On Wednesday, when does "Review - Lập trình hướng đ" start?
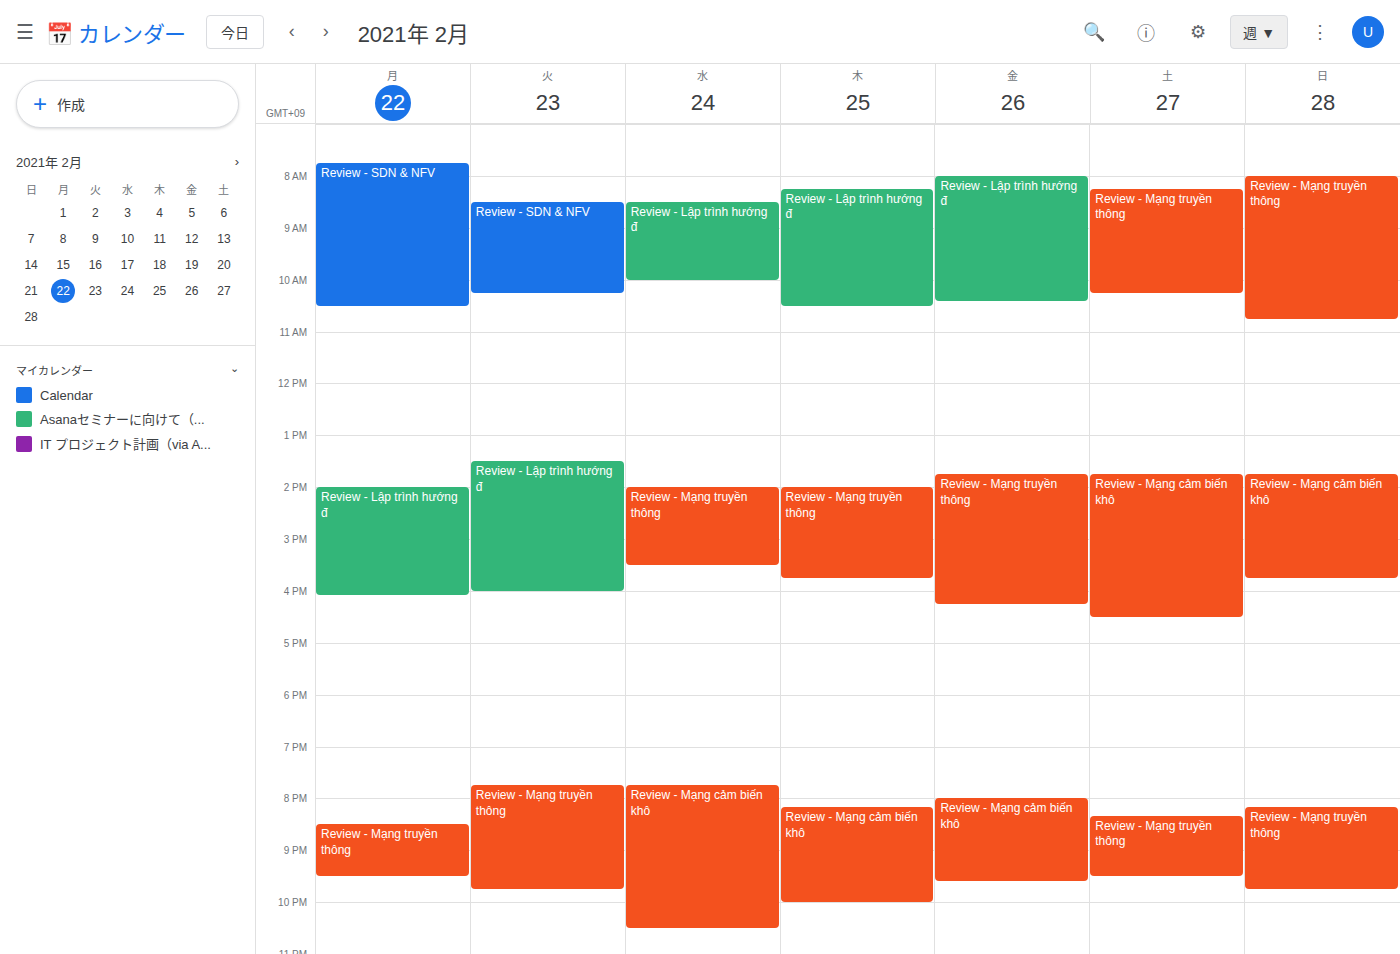
8:30 AM